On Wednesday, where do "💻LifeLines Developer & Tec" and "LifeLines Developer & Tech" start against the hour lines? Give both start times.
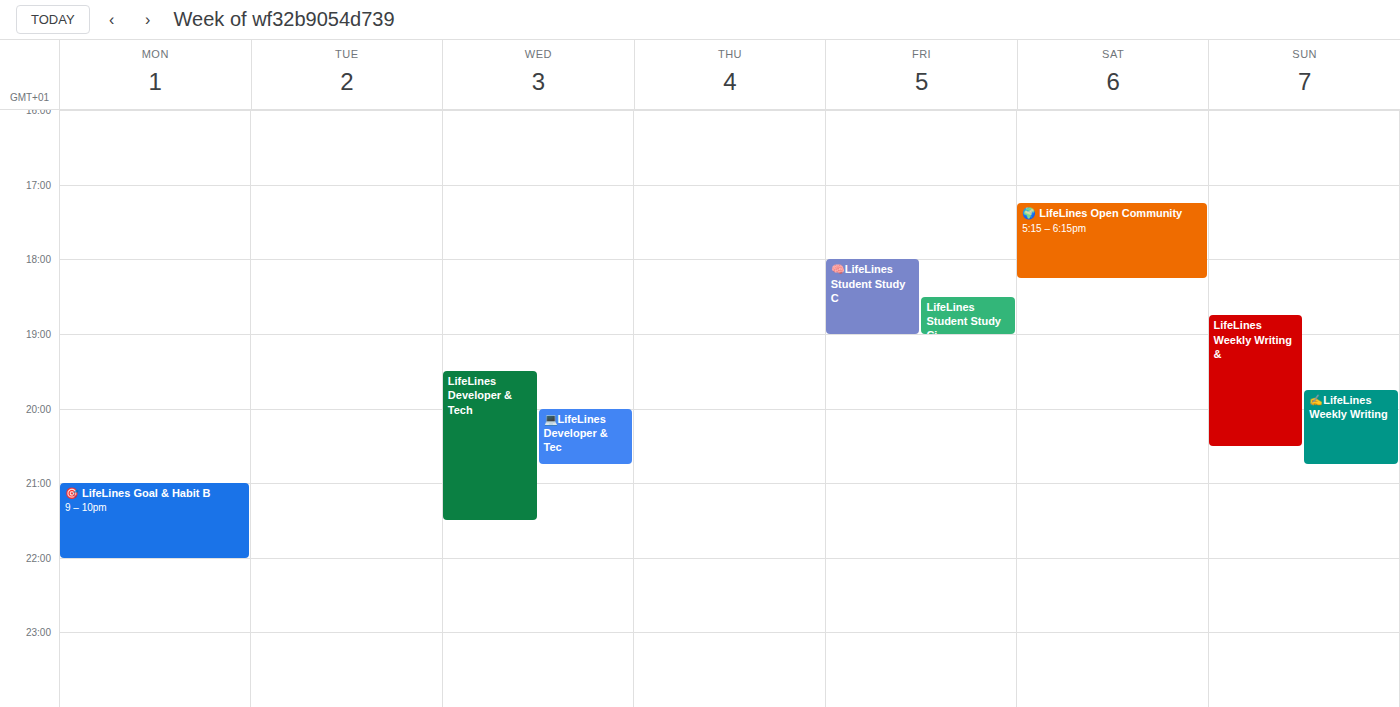
"💻LifeLines Developer & Tec": 8:00 PM, exactly on the 8 PM line. "LifeLines Developer & Tech": 7:30 PM, halfway between the 7 PM and 8 PM lines.